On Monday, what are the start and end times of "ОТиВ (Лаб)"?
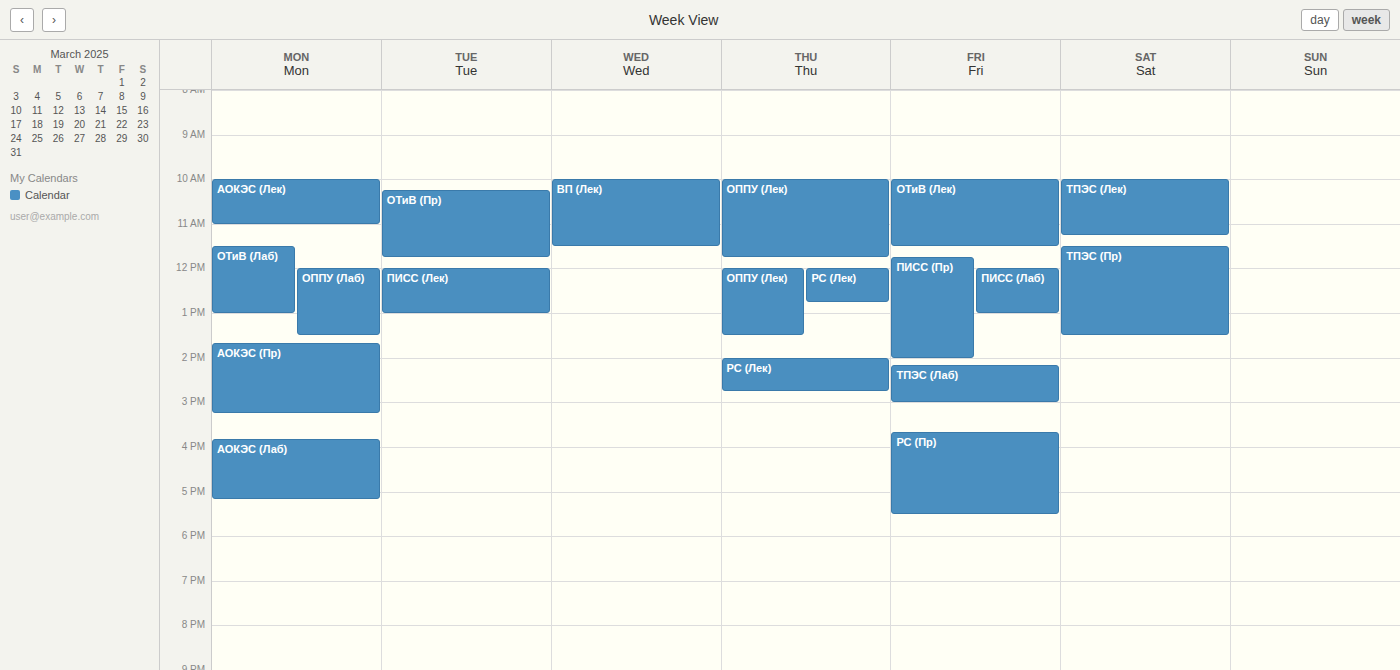
11:30 AM to 1:00 PM